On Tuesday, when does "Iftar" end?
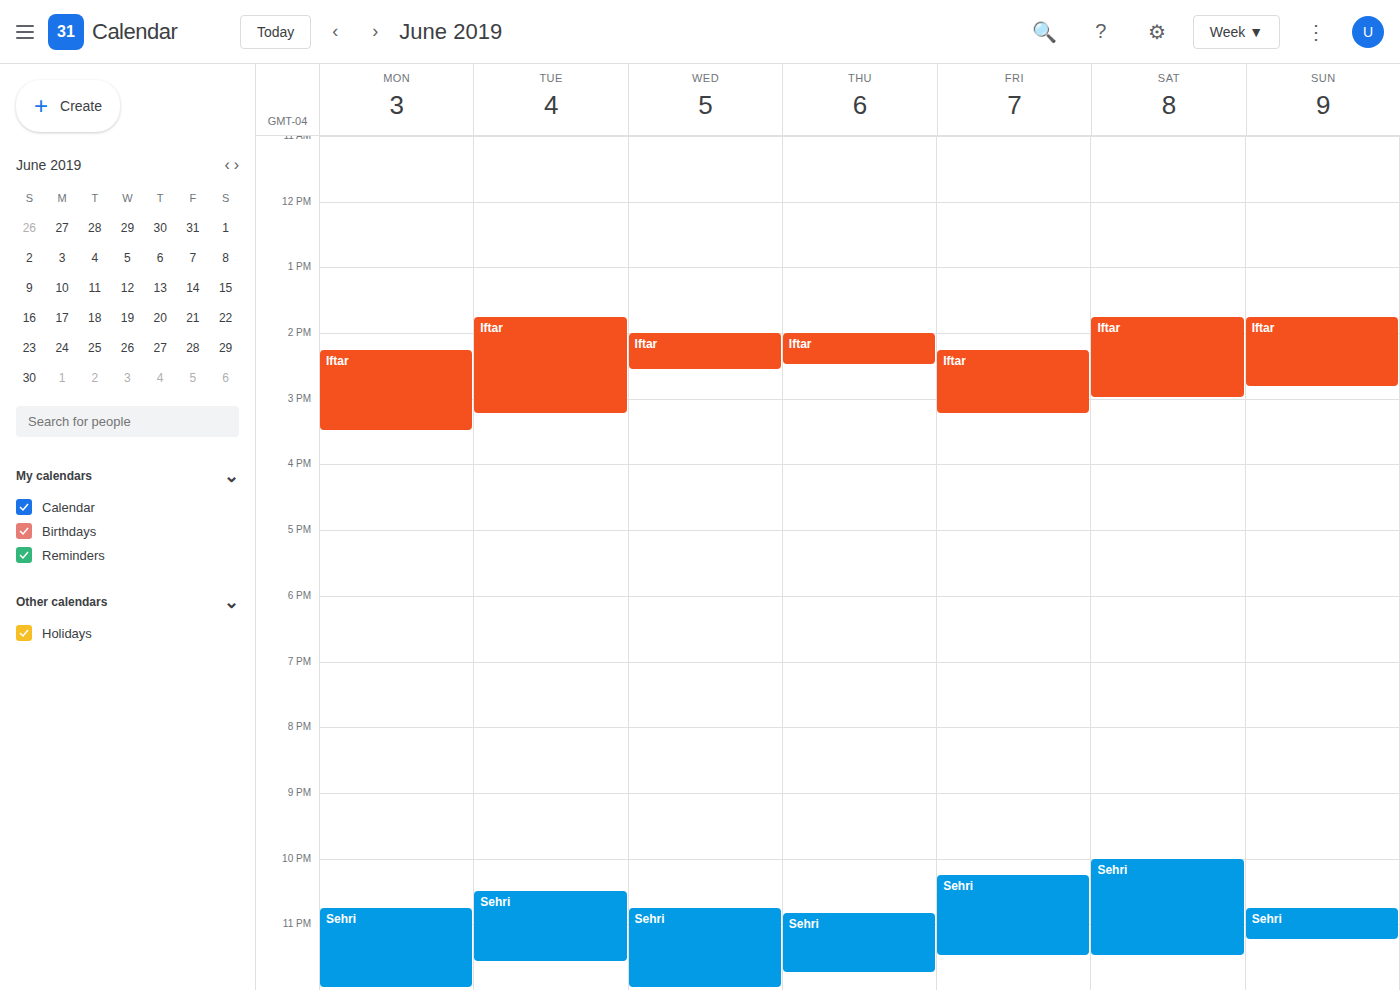
15:15